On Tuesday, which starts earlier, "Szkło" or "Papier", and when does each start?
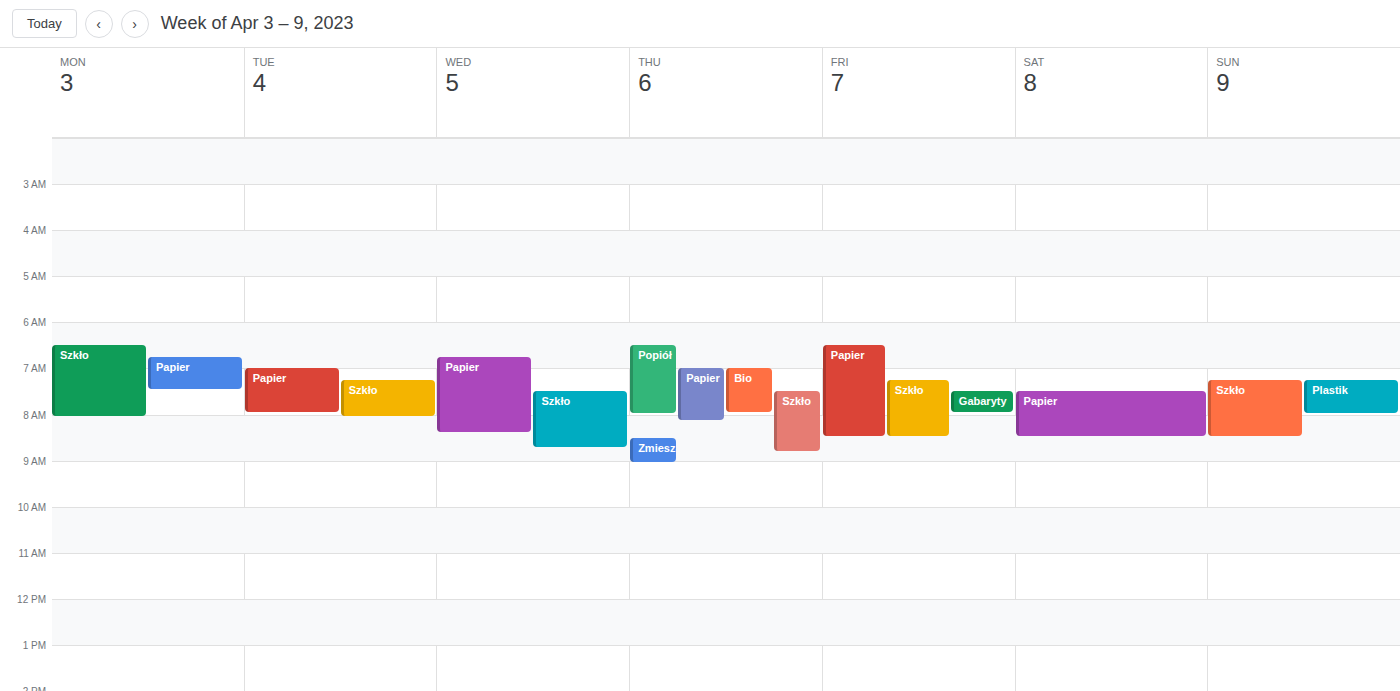
"Papier" 7:00 AM; "Szkło" 7:15 AM.